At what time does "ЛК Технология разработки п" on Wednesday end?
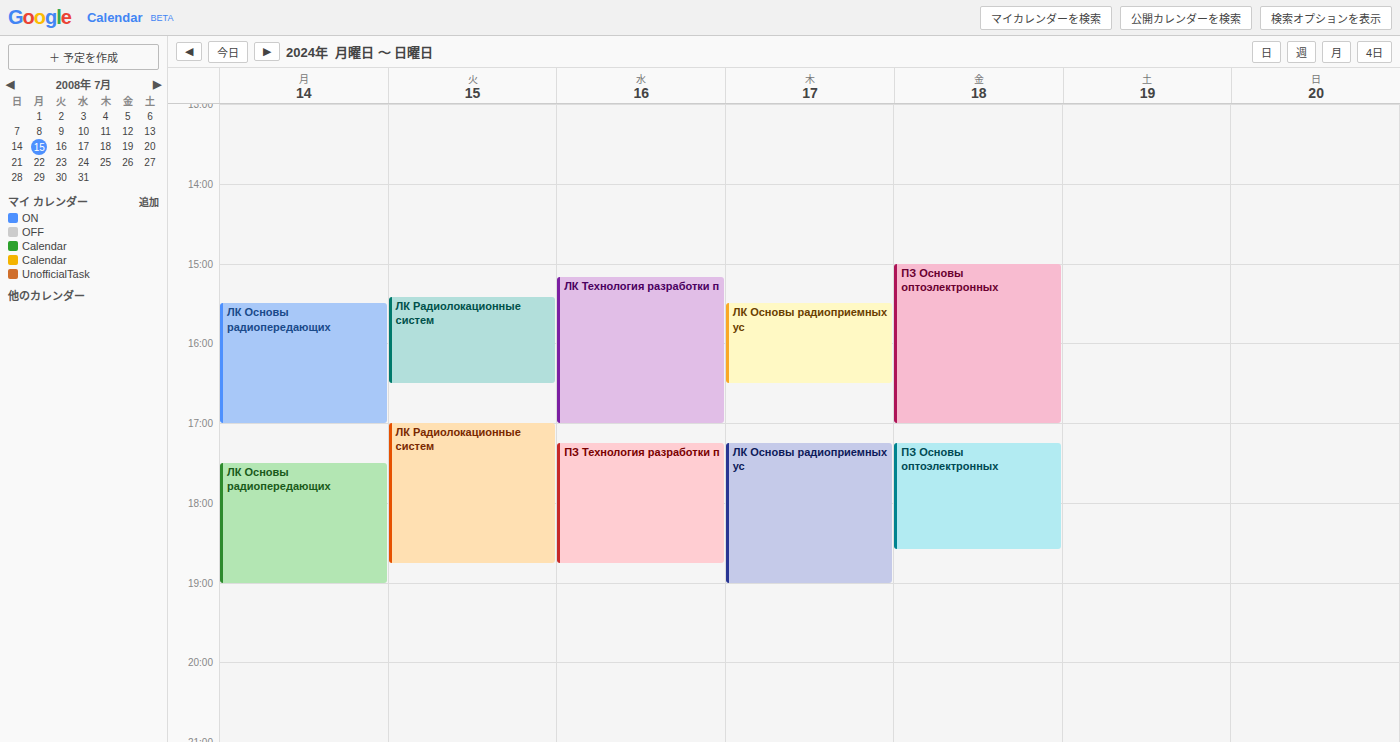
5:00 PM